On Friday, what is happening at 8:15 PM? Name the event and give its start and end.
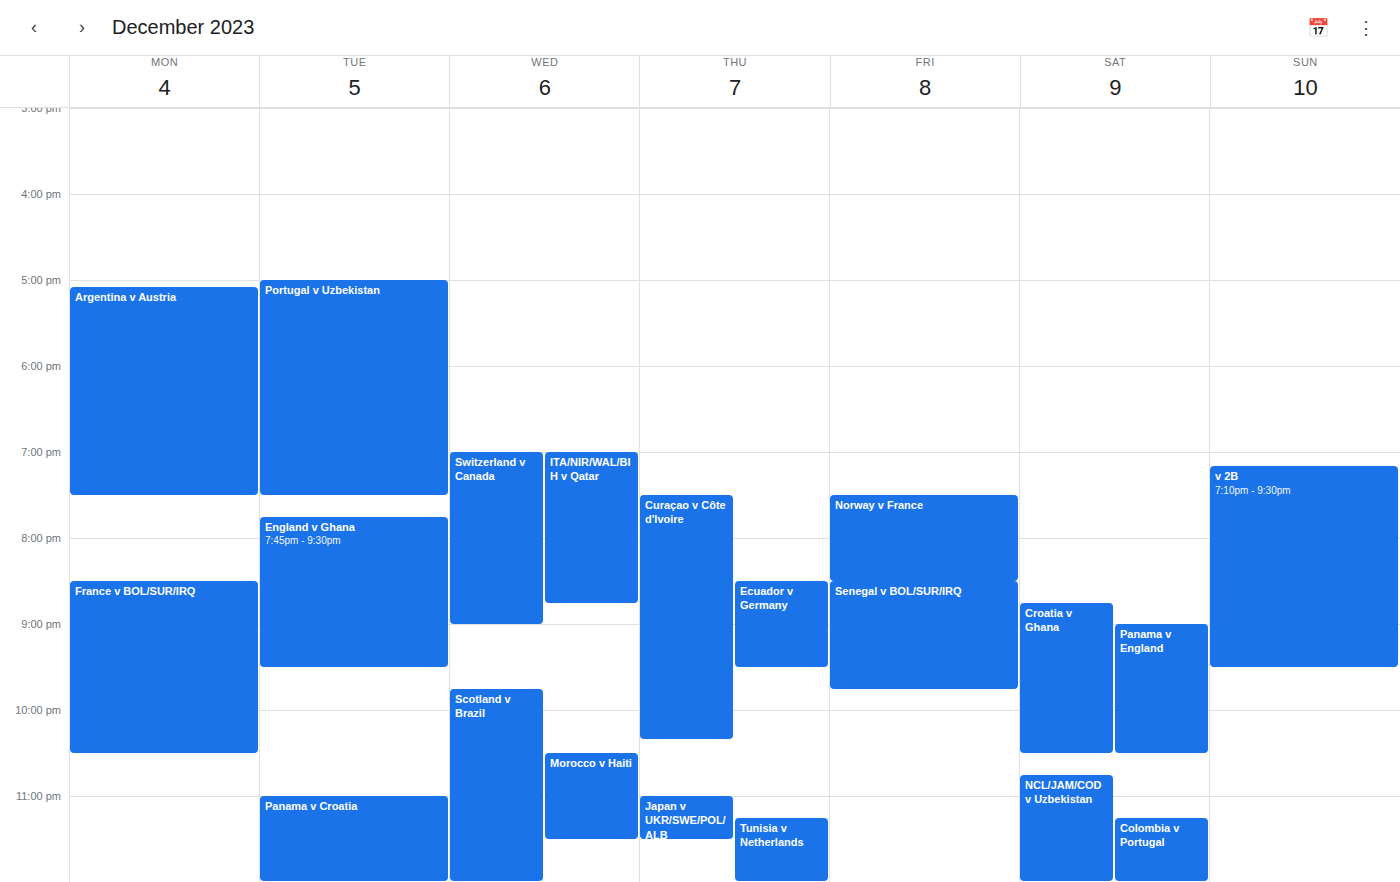
"Norway v France", 7:30 PM to 8:30 PM